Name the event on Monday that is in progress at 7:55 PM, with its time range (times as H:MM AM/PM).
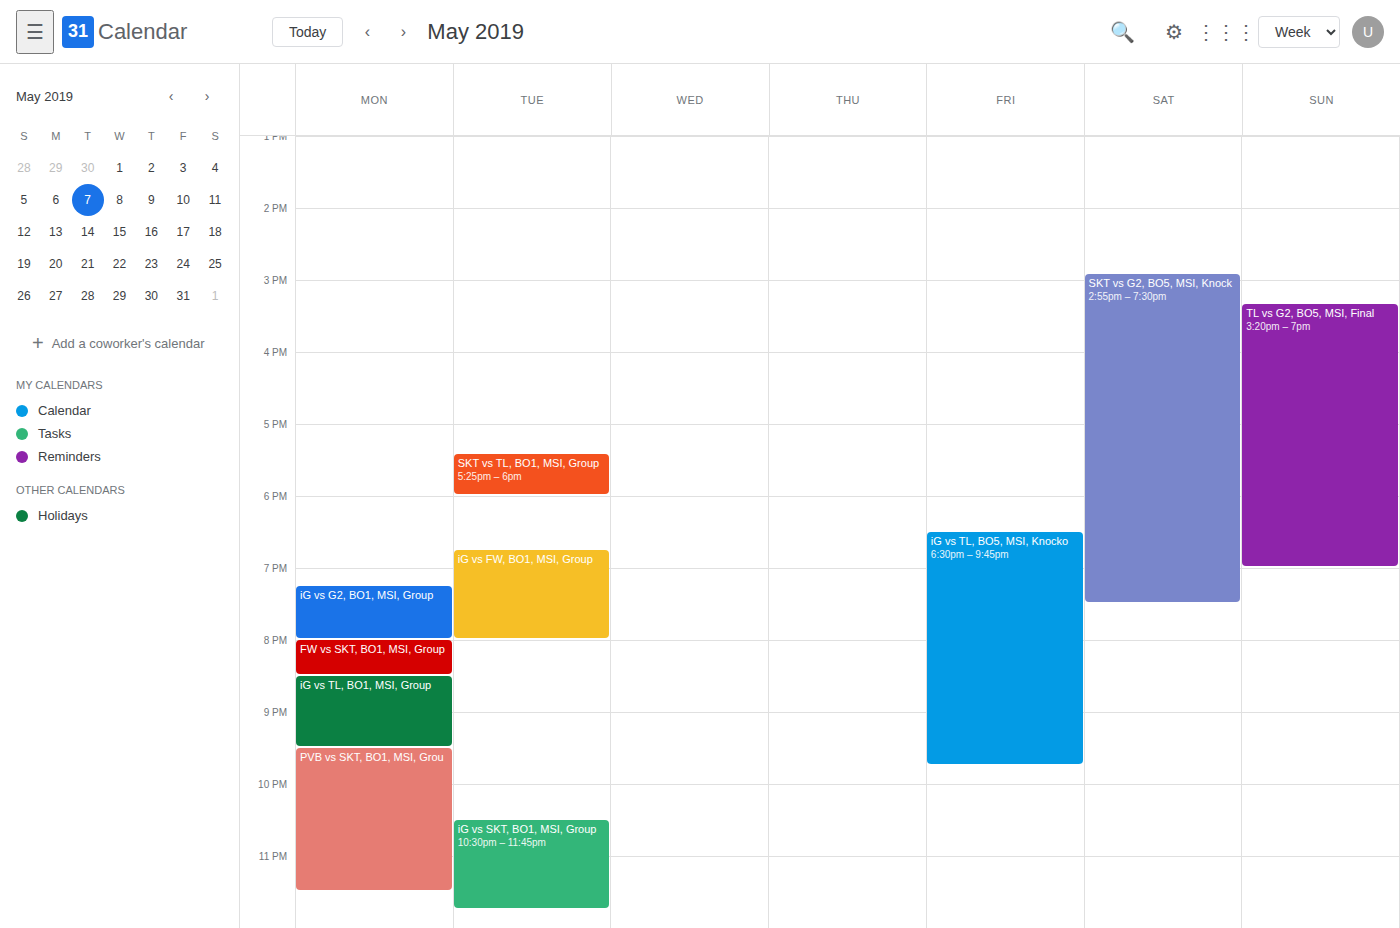
"iG vs G2, BO1, MSI, Group", 7:15 PM to 8:00 PM